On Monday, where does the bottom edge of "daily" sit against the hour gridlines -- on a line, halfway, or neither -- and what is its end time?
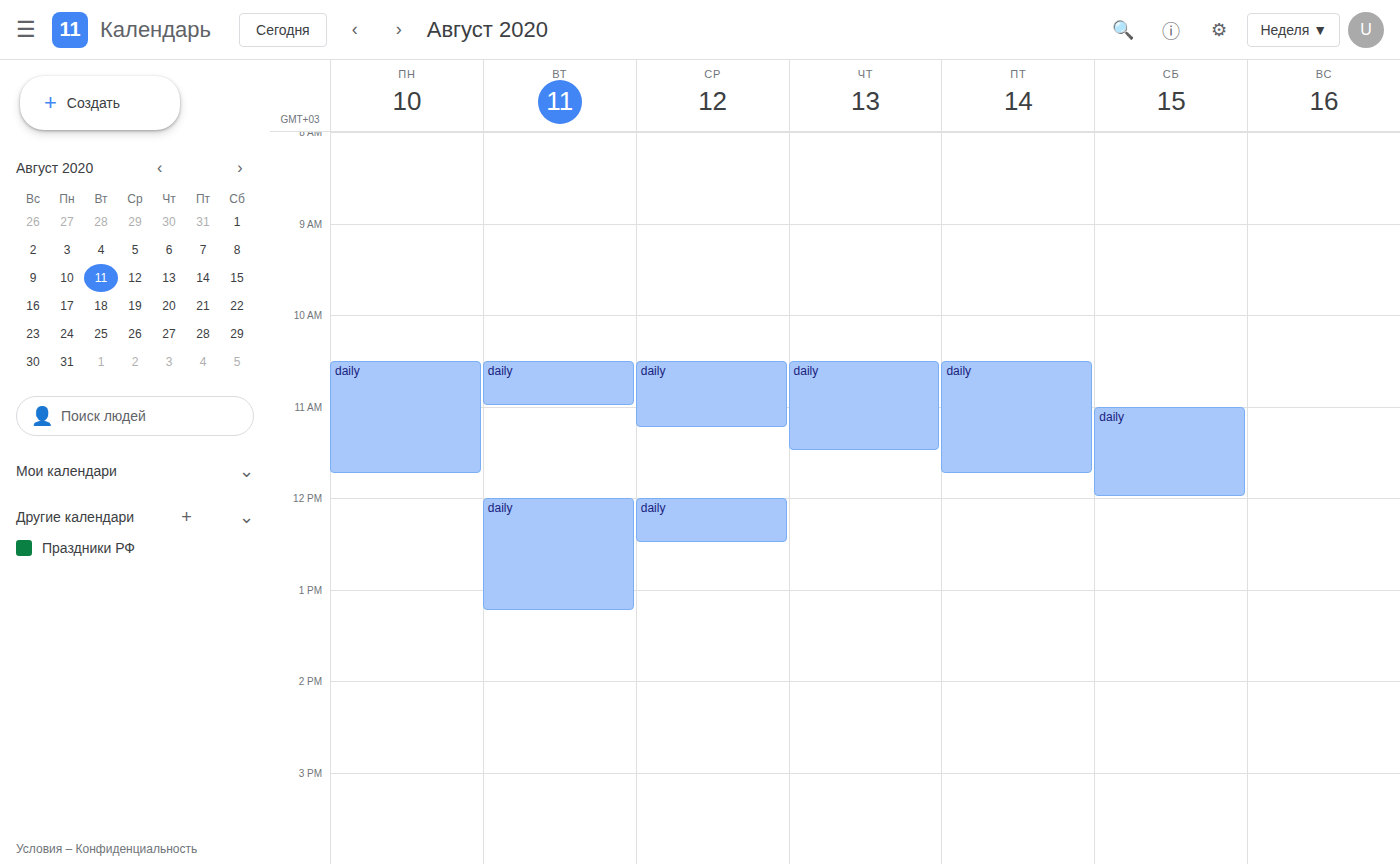
11:45 AM -- neither: three quarters of the way from the 11 AM line to the 12 PM line.